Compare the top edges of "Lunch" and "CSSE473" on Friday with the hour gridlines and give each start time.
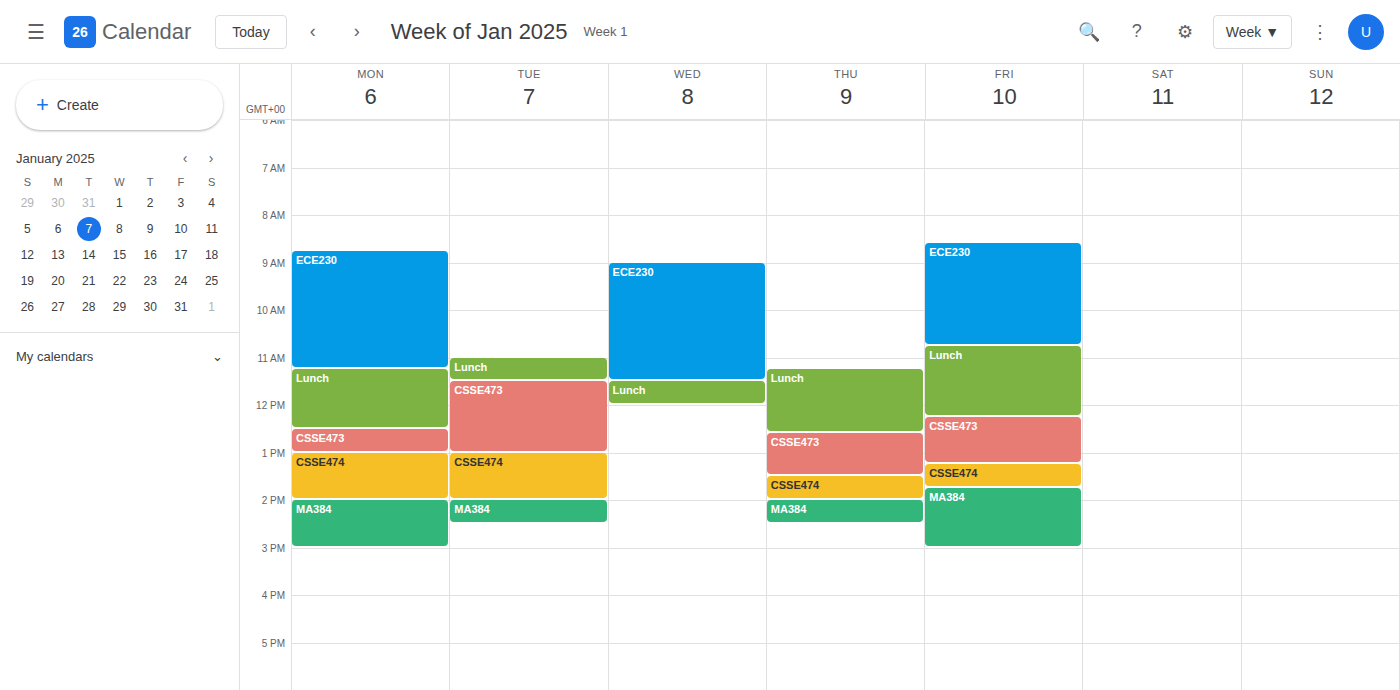
"Lunch": 10:45 AM, neither: three quarters of the way from the 10 AM line to the 11 AM line. "CSSE473": 12:15 PM, neither: a quarter of the way from the 12 PM line to the 1 PM line.